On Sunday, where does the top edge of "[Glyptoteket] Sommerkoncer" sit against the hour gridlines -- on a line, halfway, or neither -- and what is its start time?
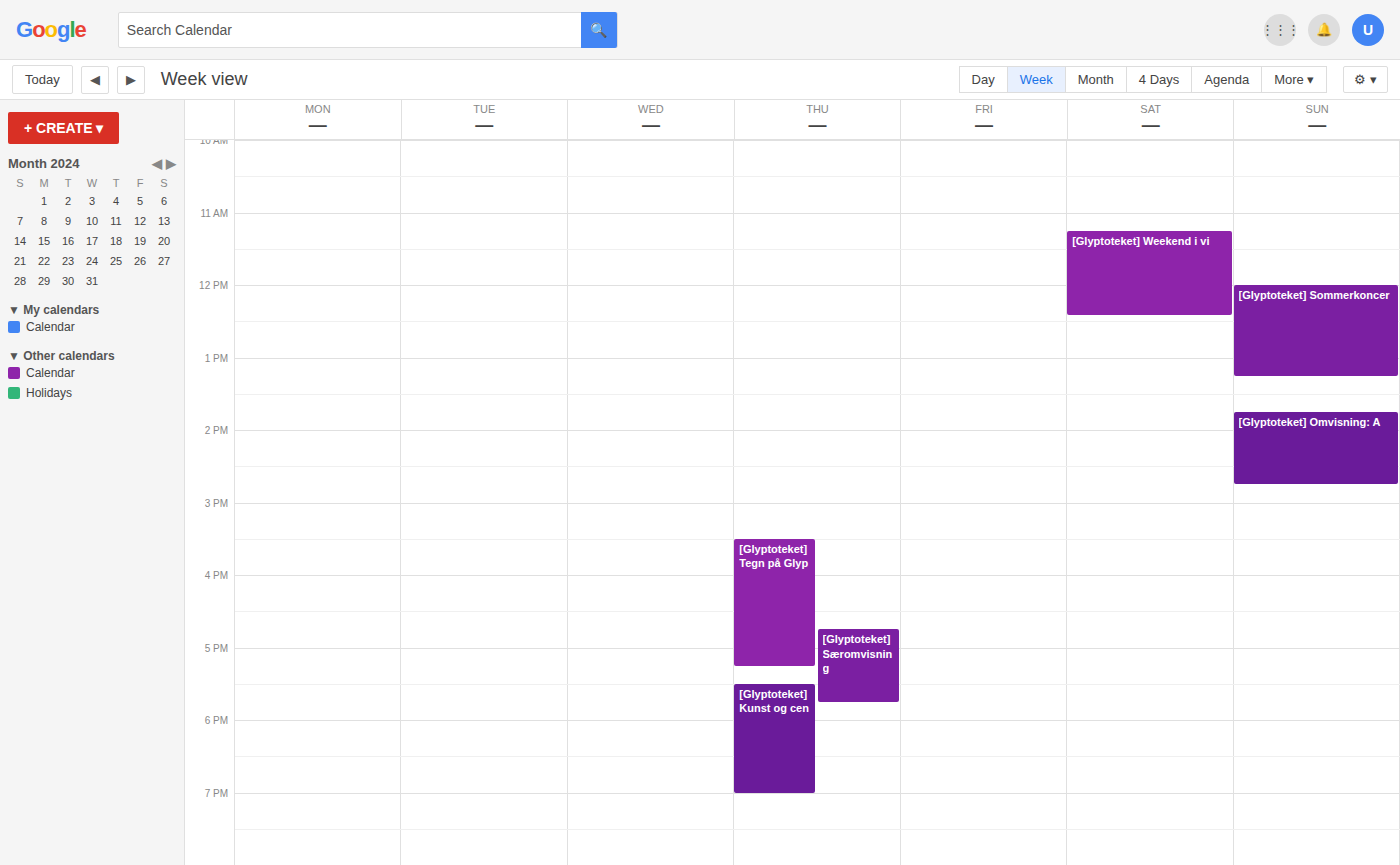
12:00 PM -- exactly on the 12 PM line.